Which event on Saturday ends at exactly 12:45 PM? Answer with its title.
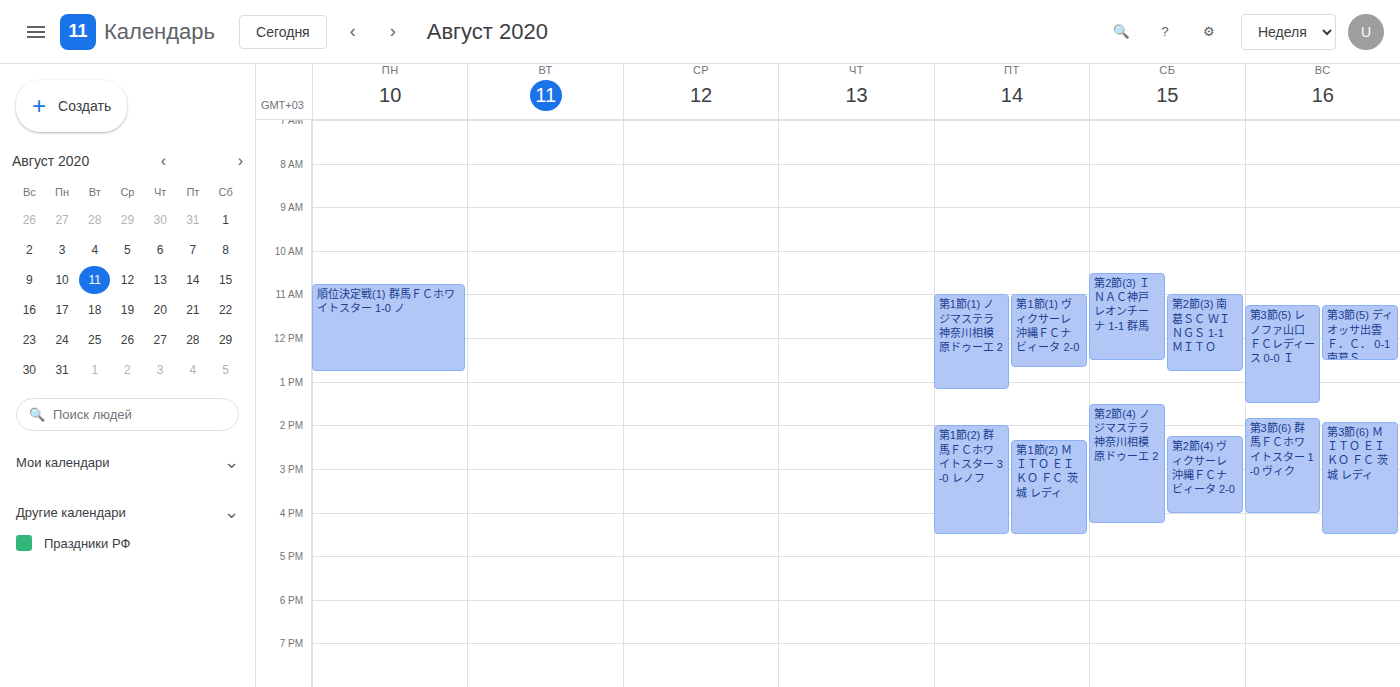
"第2節(3) 南葛ＳＣ ＷＩＮＧＳ 1-1 ＭＩＴＯ"